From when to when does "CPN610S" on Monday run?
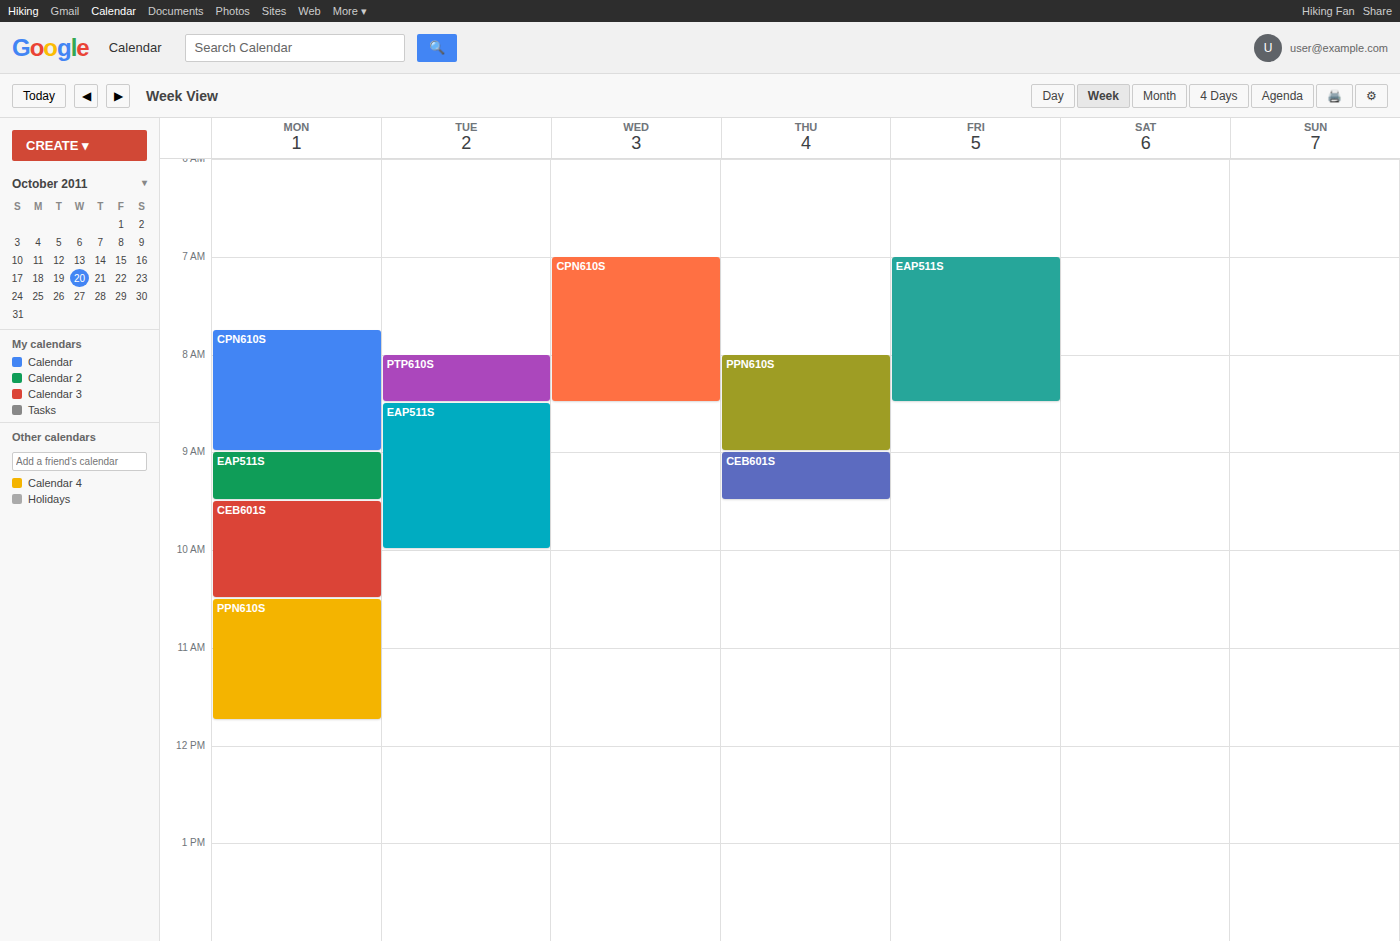
7:45 AM to 9:00 AM